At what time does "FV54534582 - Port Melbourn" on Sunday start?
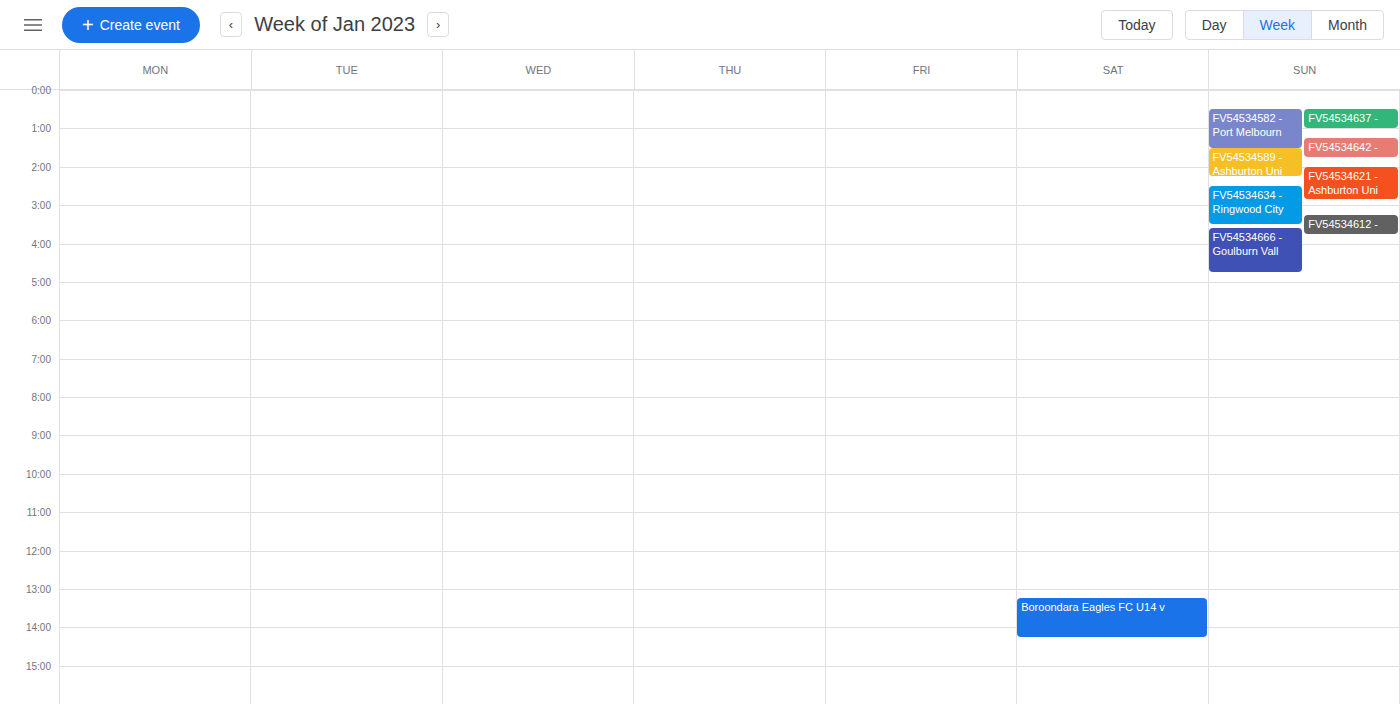
12:30 AM